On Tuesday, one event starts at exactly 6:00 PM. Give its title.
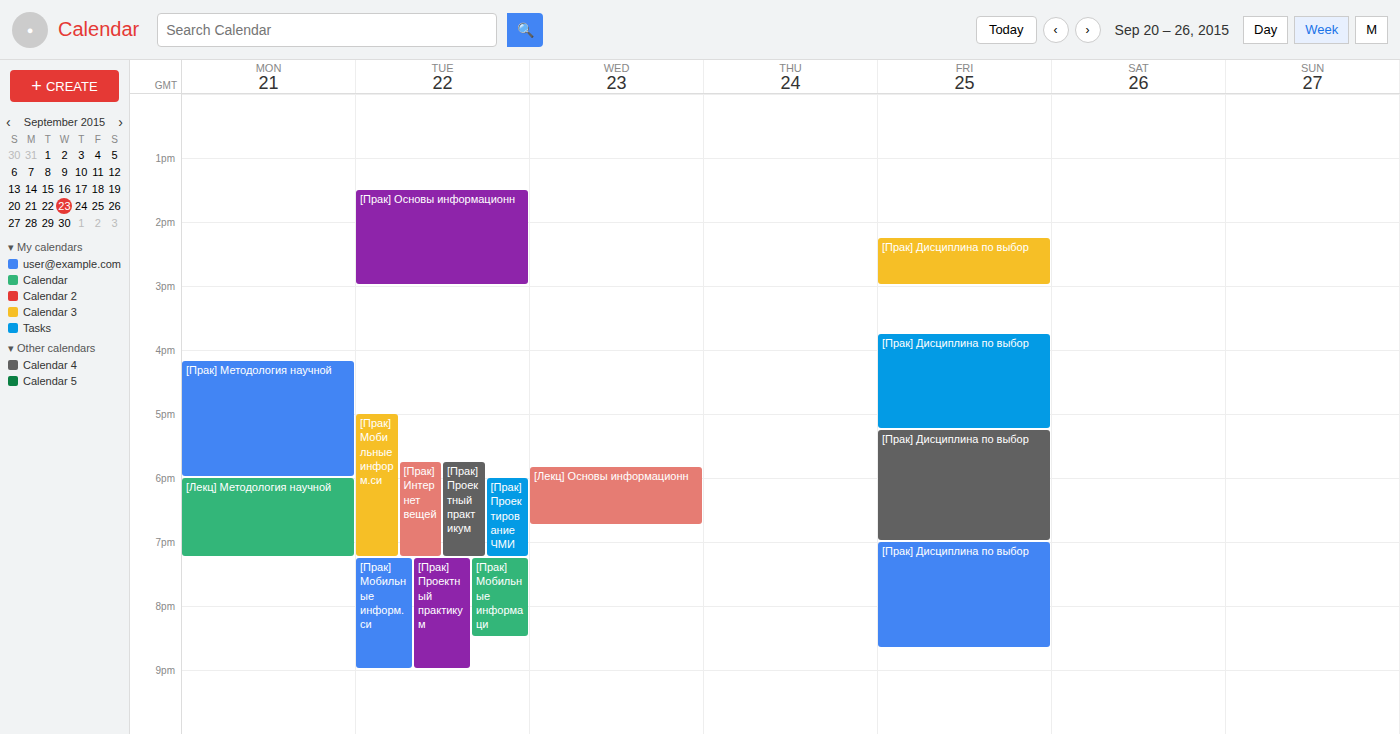
"[Прак] Проектирование ЧМИ"